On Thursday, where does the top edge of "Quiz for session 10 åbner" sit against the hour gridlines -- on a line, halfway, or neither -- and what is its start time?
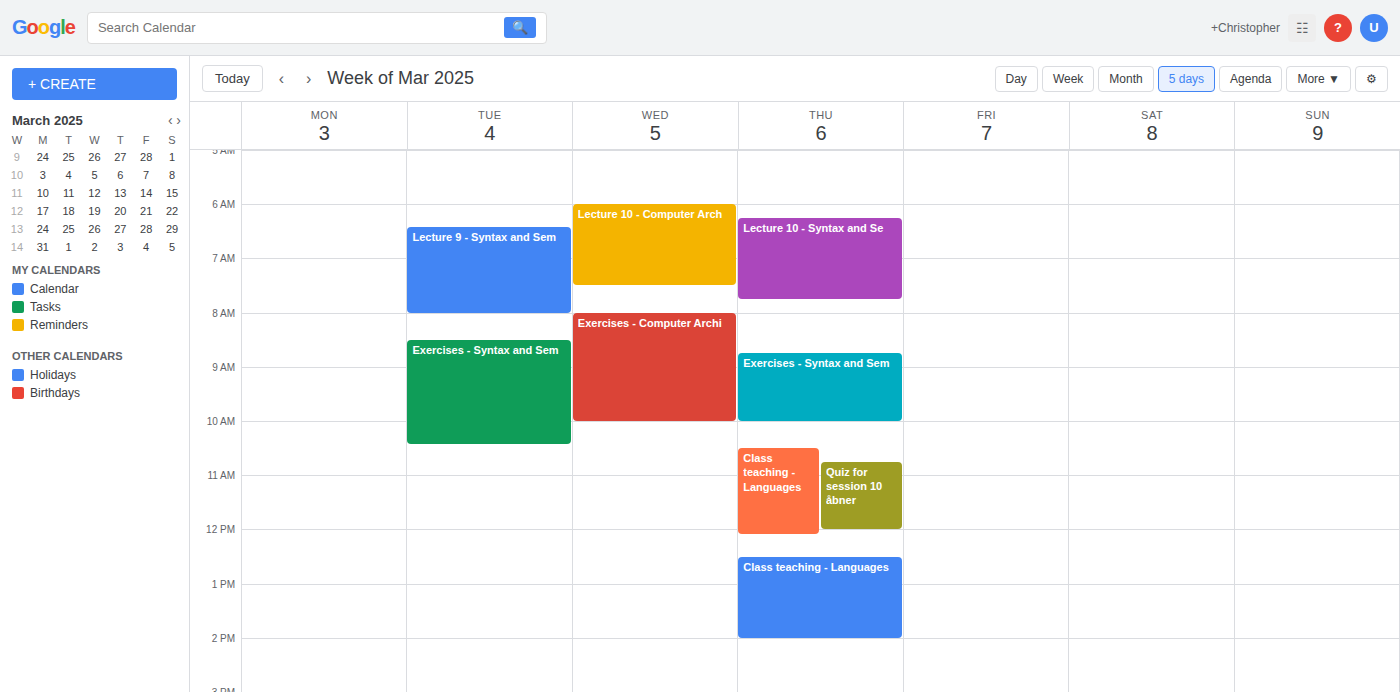
10:45 AM -- neither: three quarters of the way from the 10 AM line to the 11 AM line.